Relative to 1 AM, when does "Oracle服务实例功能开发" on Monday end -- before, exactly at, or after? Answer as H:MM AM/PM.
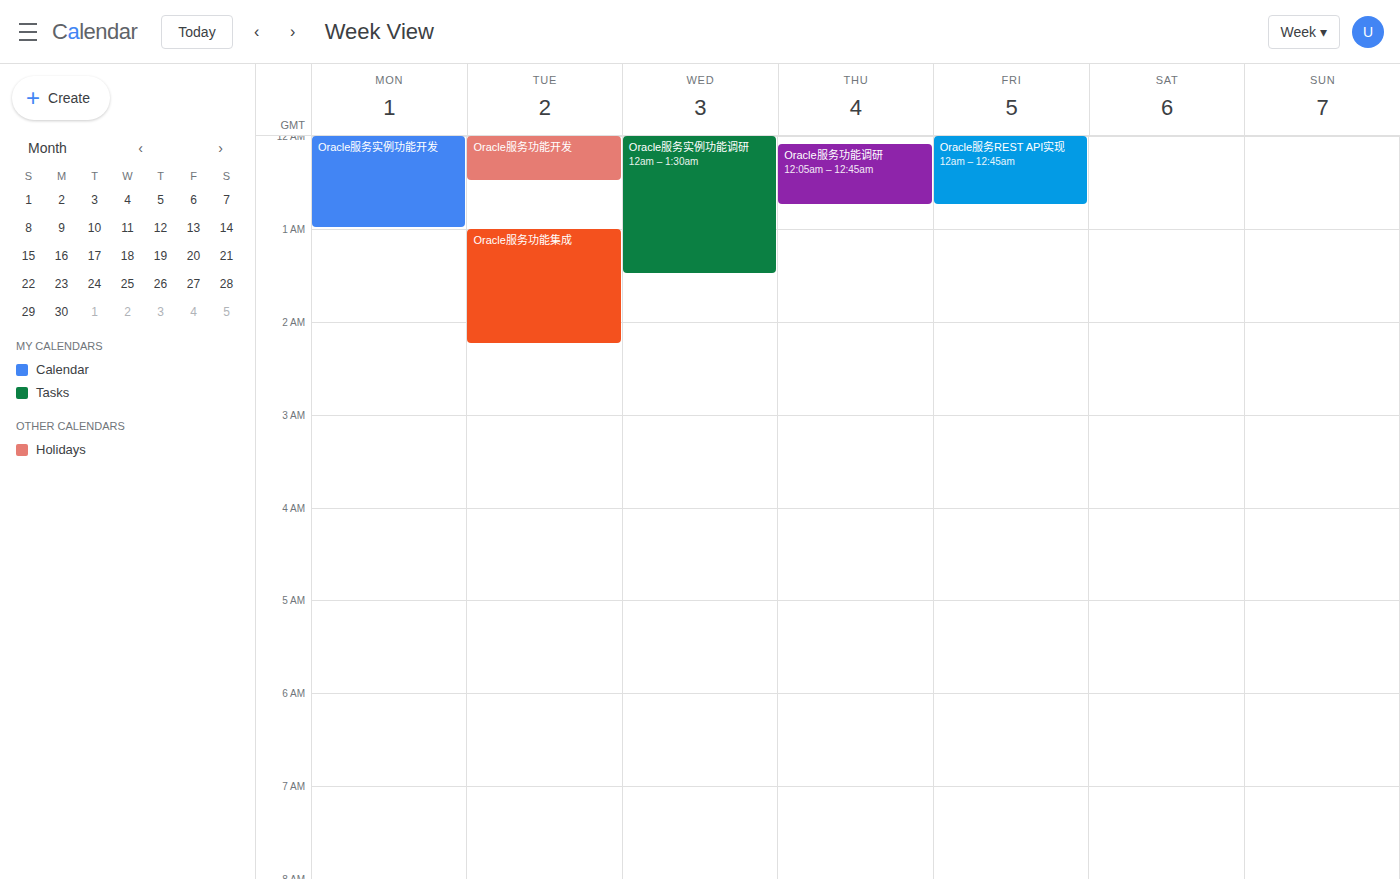
1:00 AM -- exactly at 1 AM, on the 1 AM line.